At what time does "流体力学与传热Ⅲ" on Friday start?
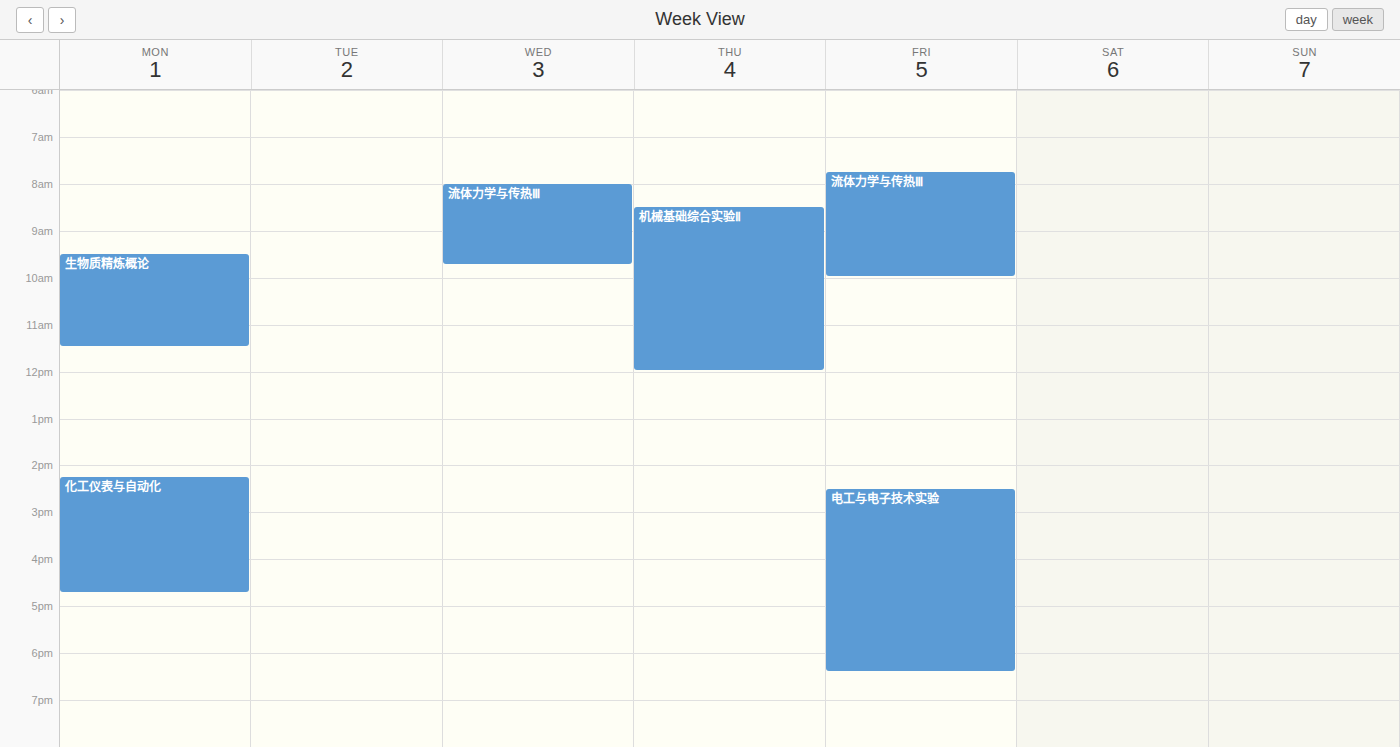
7:45 AM